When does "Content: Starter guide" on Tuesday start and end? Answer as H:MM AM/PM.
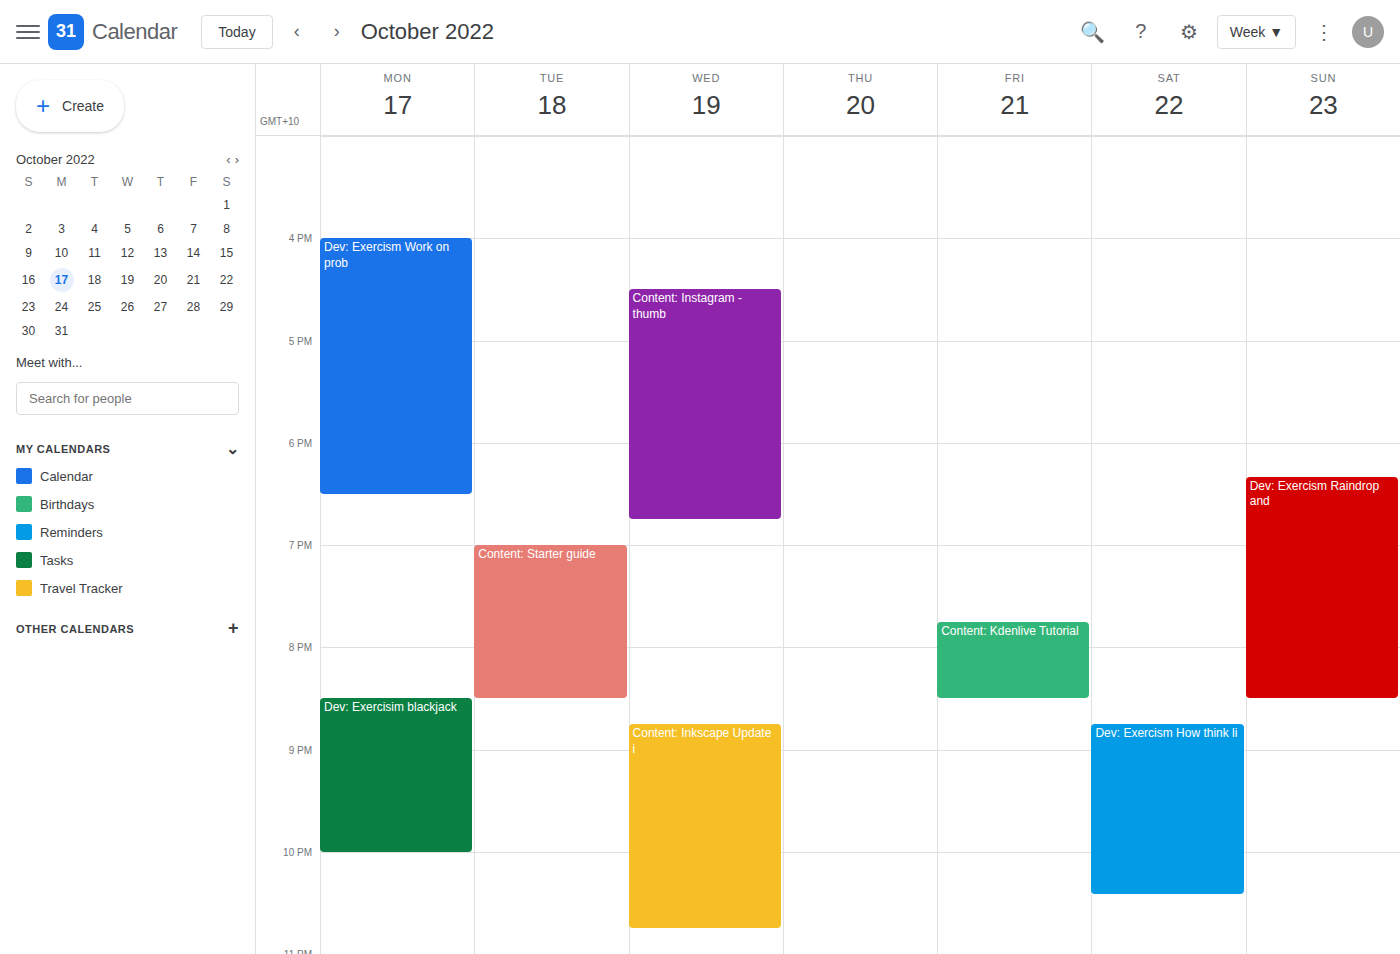
7:00 PM to 8:30 PM